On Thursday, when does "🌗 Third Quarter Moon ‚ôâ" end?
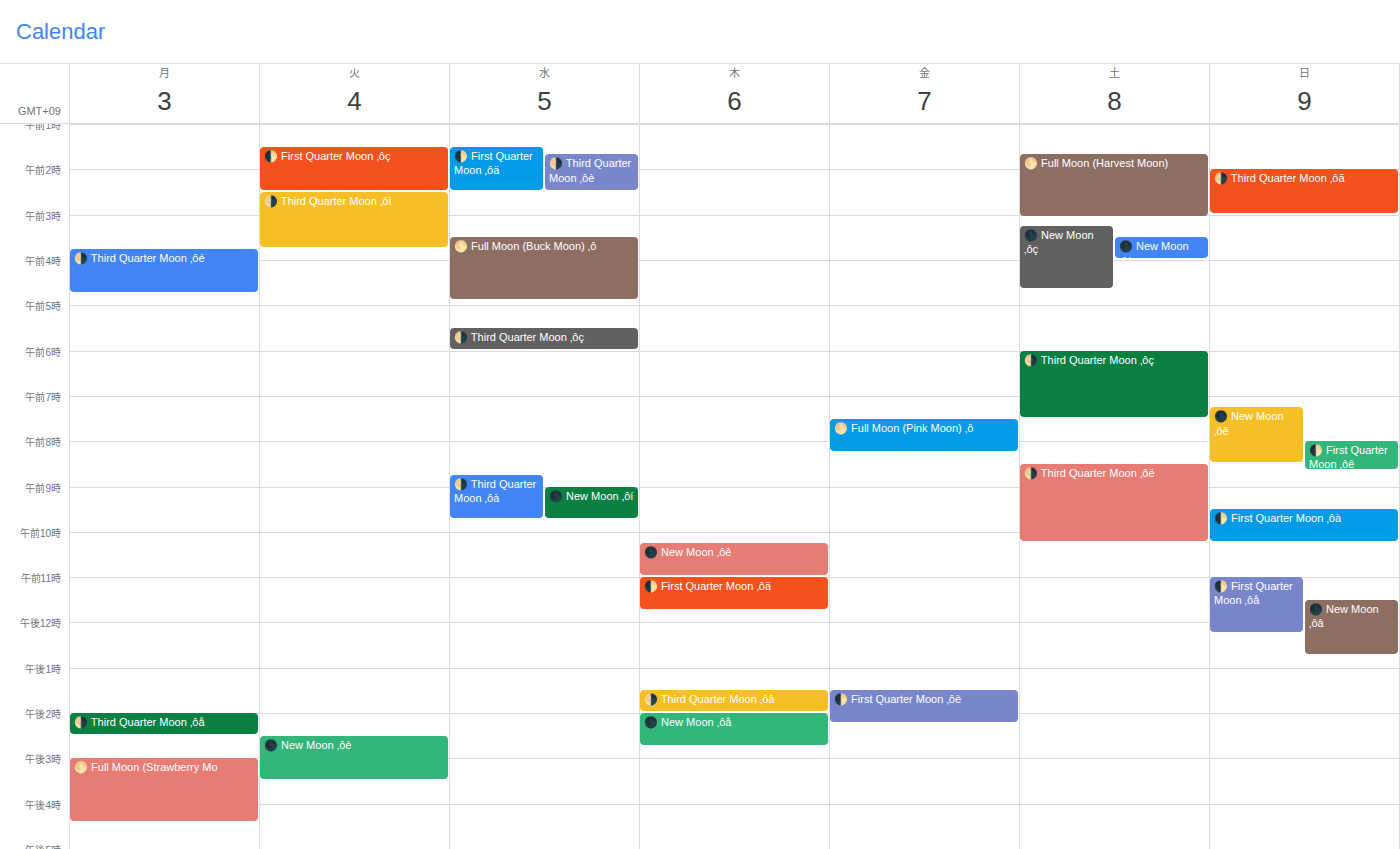
2:00 PM